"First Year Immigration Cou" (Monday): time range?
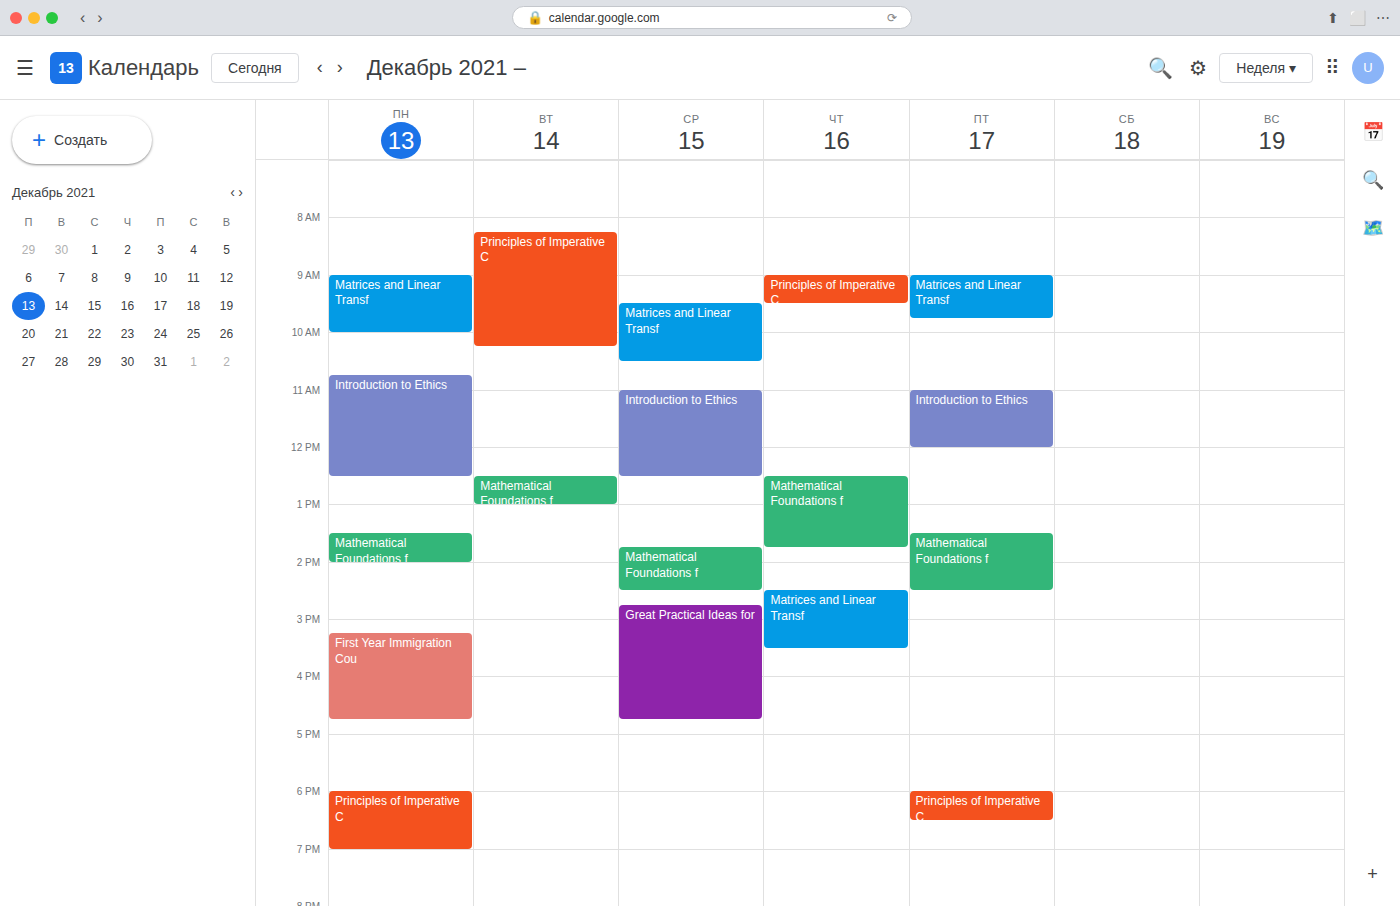
15:15 to 16:45